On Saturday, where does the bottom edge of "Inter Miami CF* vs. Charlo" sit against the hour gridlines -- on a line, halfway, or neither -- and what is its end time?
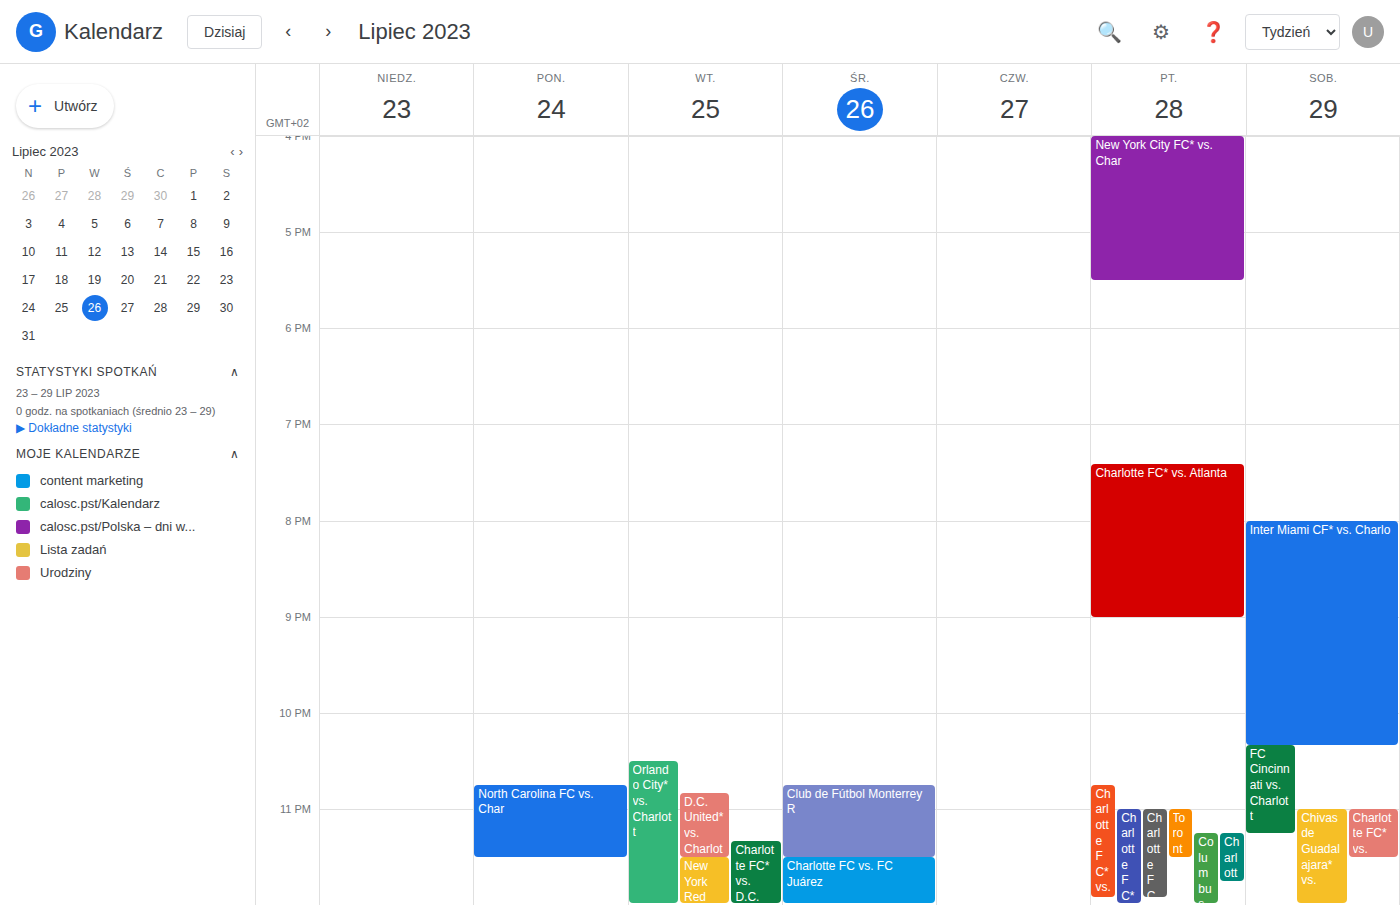
10:20 PM -- neither: 20 minutes below the 10 PM line and 40 minutes above the 11 PM line.